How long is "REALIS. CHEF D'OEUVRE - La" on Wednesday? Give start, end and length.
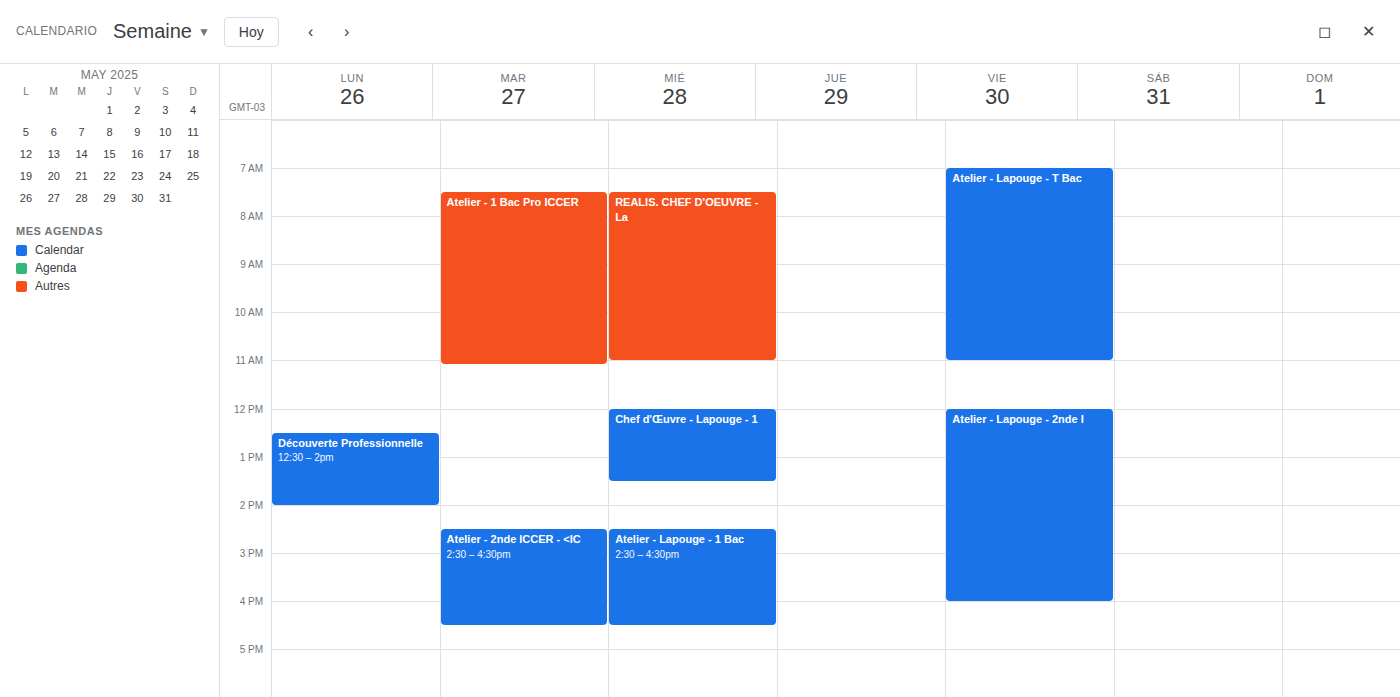
7:30 AM to 11:00 AM, 3 hours 30 minutes